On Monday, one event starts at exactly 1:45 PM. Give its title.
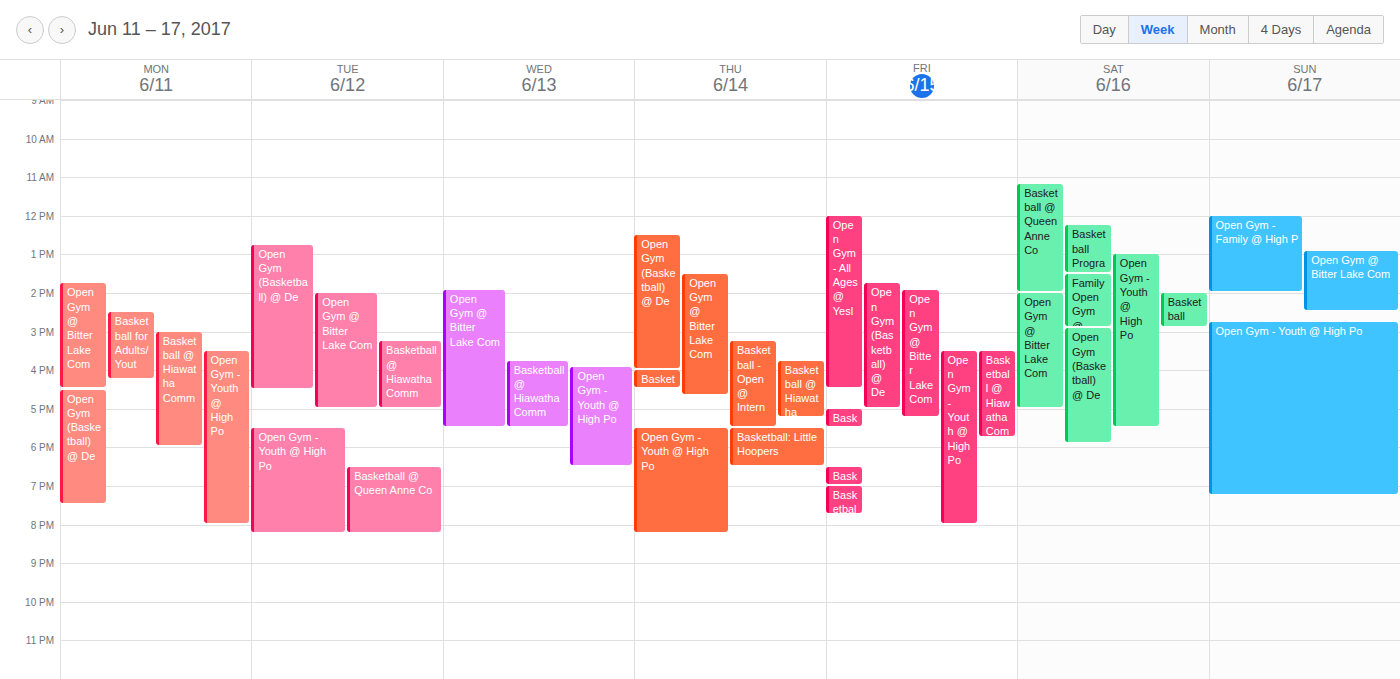
"Open Gym @ Bitter Lake Com"